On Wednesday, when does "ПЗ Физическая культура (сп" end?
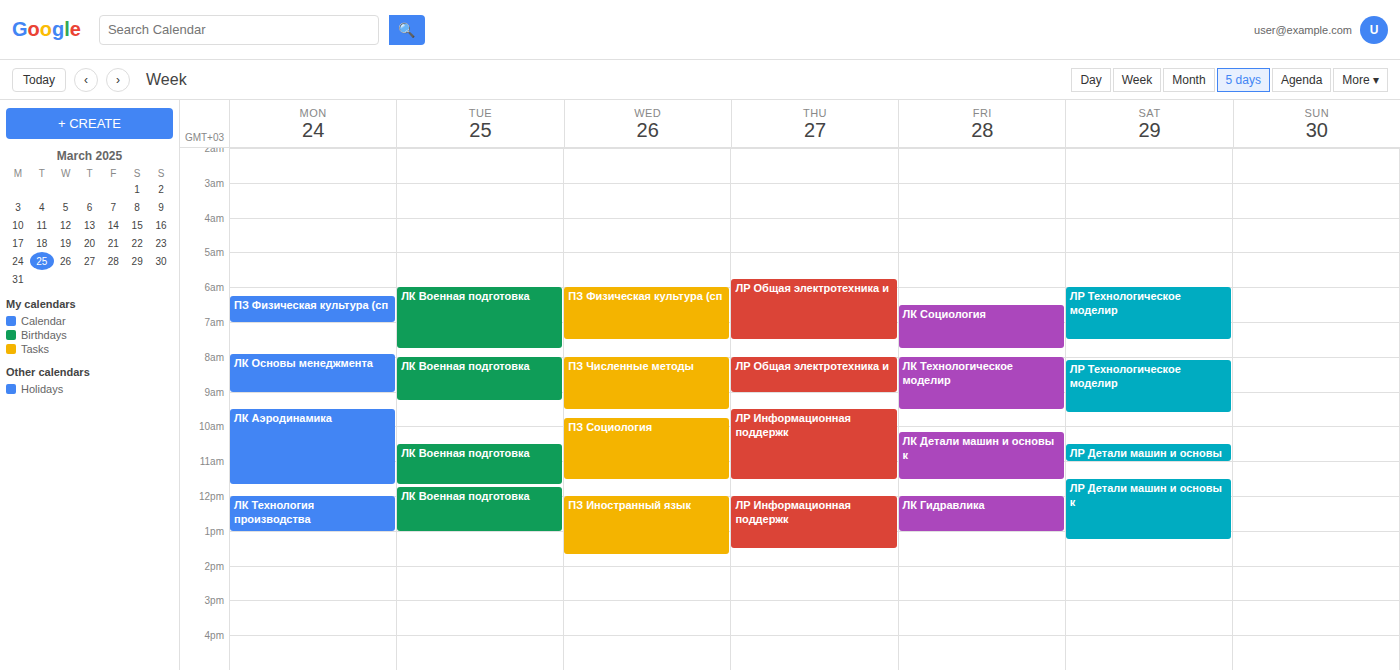
7:30 AM